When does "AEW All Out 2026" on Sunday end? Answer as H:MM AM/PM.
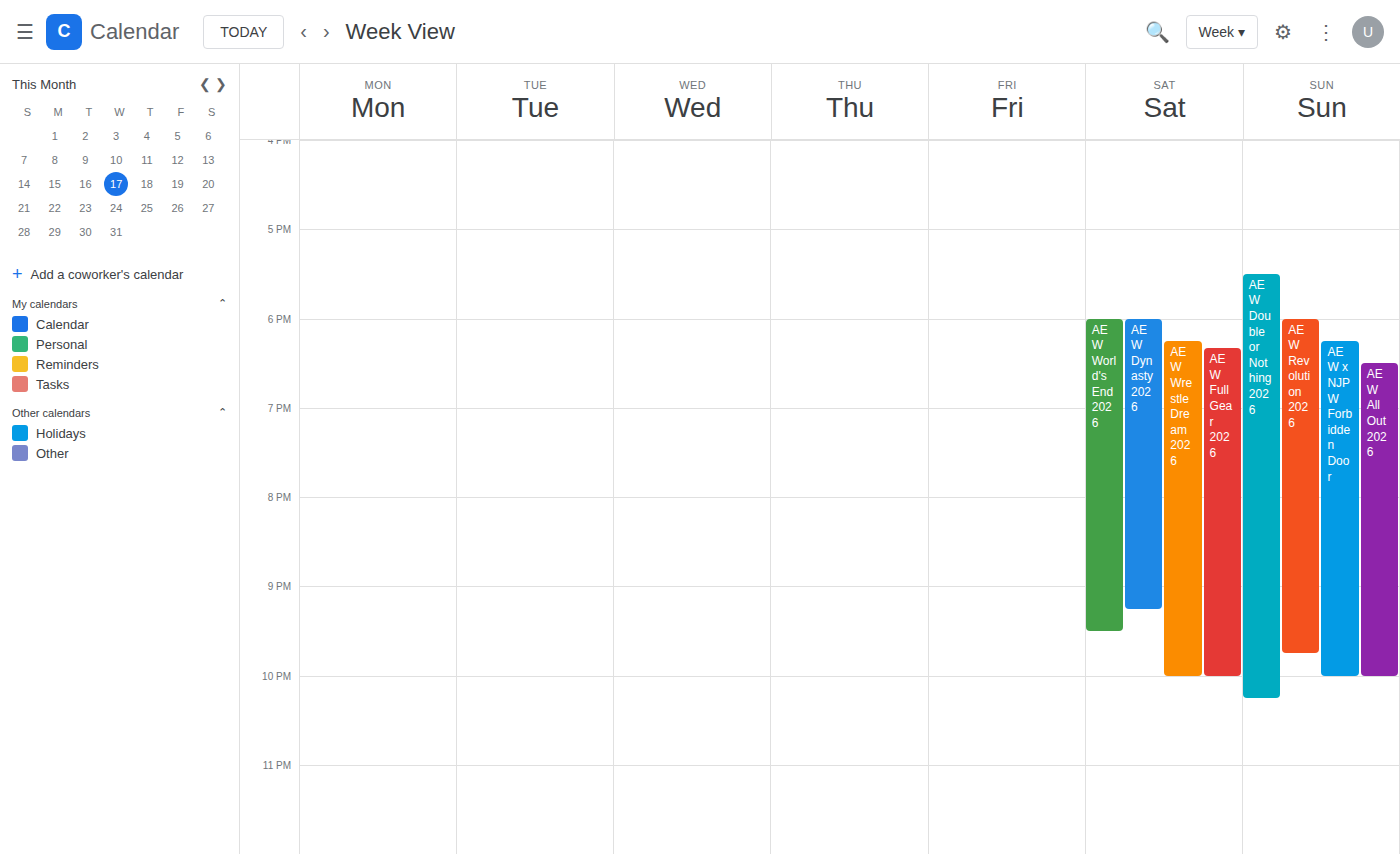
10:00 PM